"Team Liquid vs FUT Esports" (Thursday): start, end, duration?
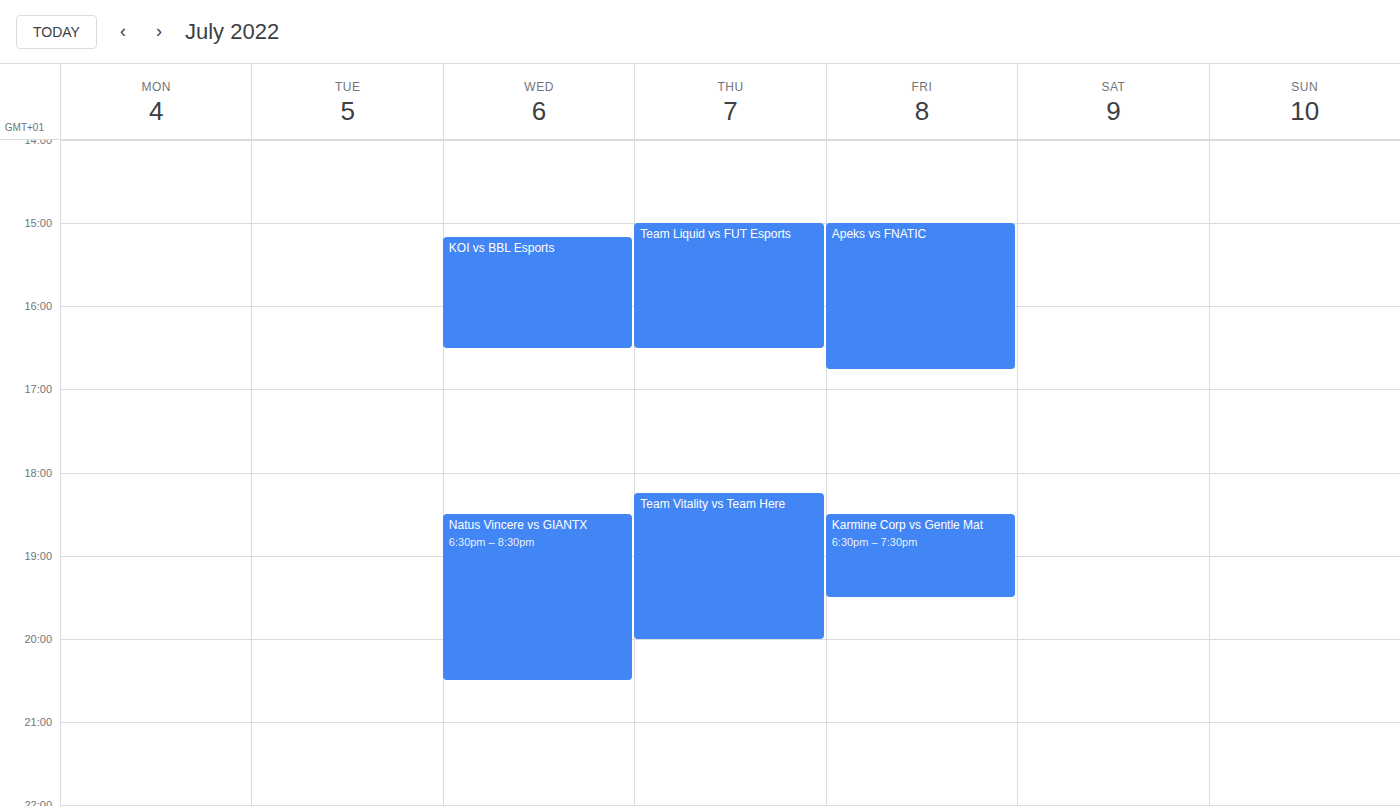
3:00 PM to 4:30 PM, 1 hour 30 minutes